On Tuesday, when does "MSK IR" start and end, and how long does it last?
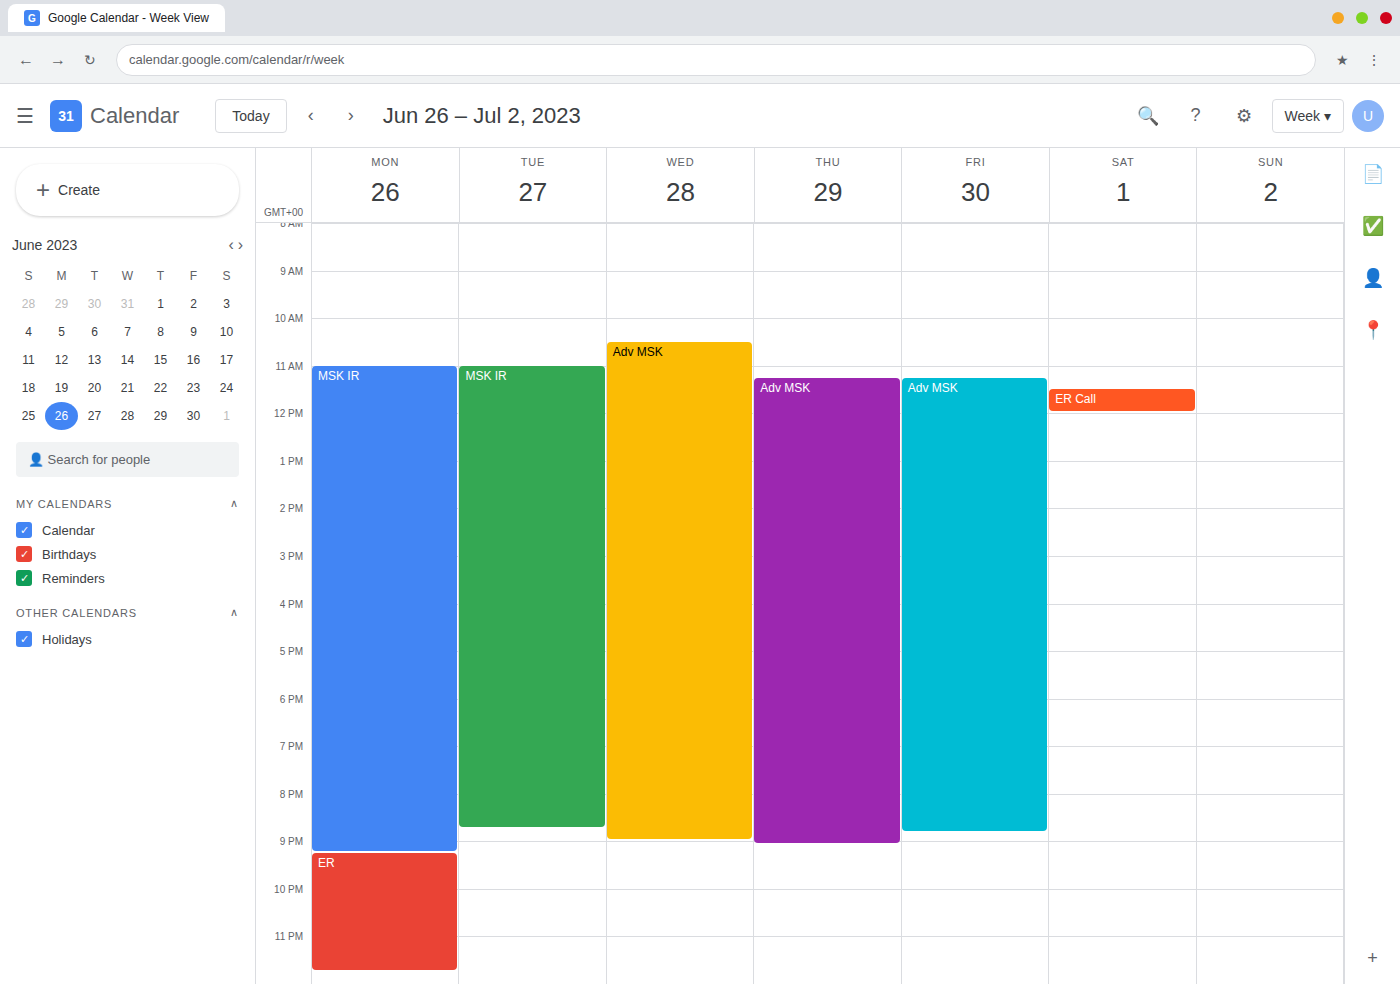
11:00 AM to 8:45 PM, 9 hours 45 minutes